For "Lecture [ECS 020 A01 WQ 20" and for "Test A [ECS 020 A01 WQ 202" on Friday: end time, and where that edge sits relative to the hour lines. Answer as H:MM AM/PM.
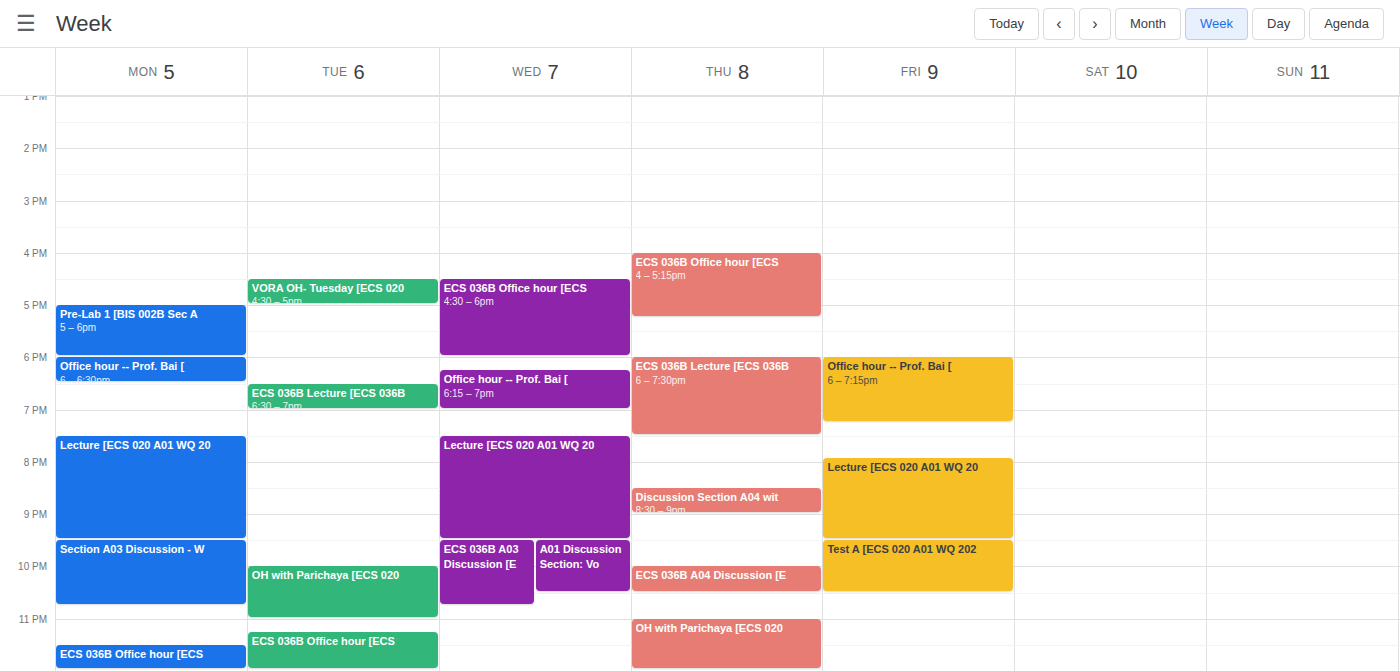
"Lecture [ECS 020 A01 WQ 20": 9:30 PM, halfway between the 9 PM and 10 PM lines. "Test A [ECS 020 A01 WQ 202": 10:30 PM, halfway between the 10 PM and 11 PM lines.